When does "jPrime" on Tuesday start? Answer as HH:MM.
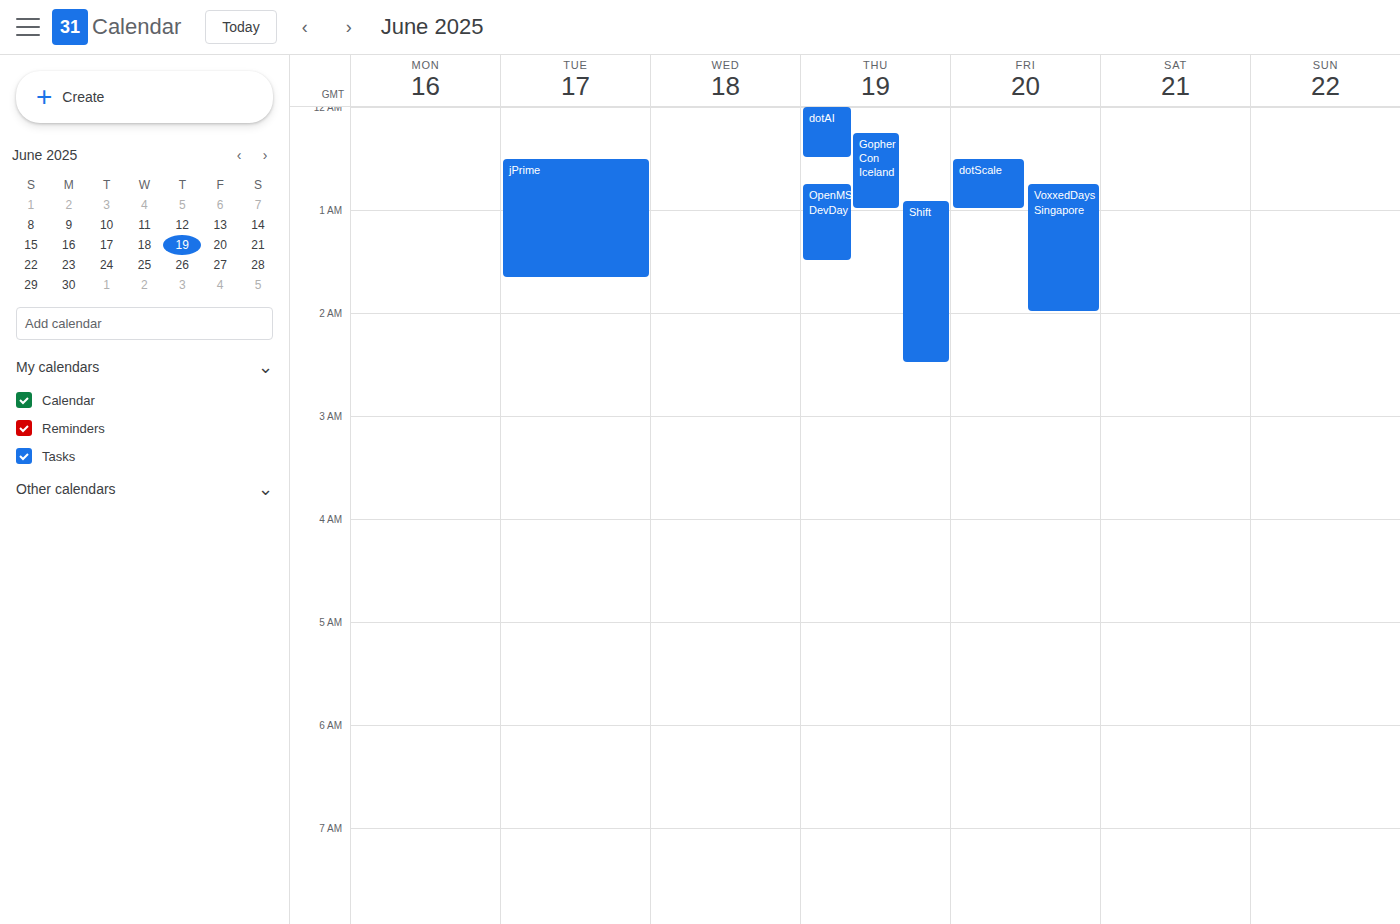
00:30